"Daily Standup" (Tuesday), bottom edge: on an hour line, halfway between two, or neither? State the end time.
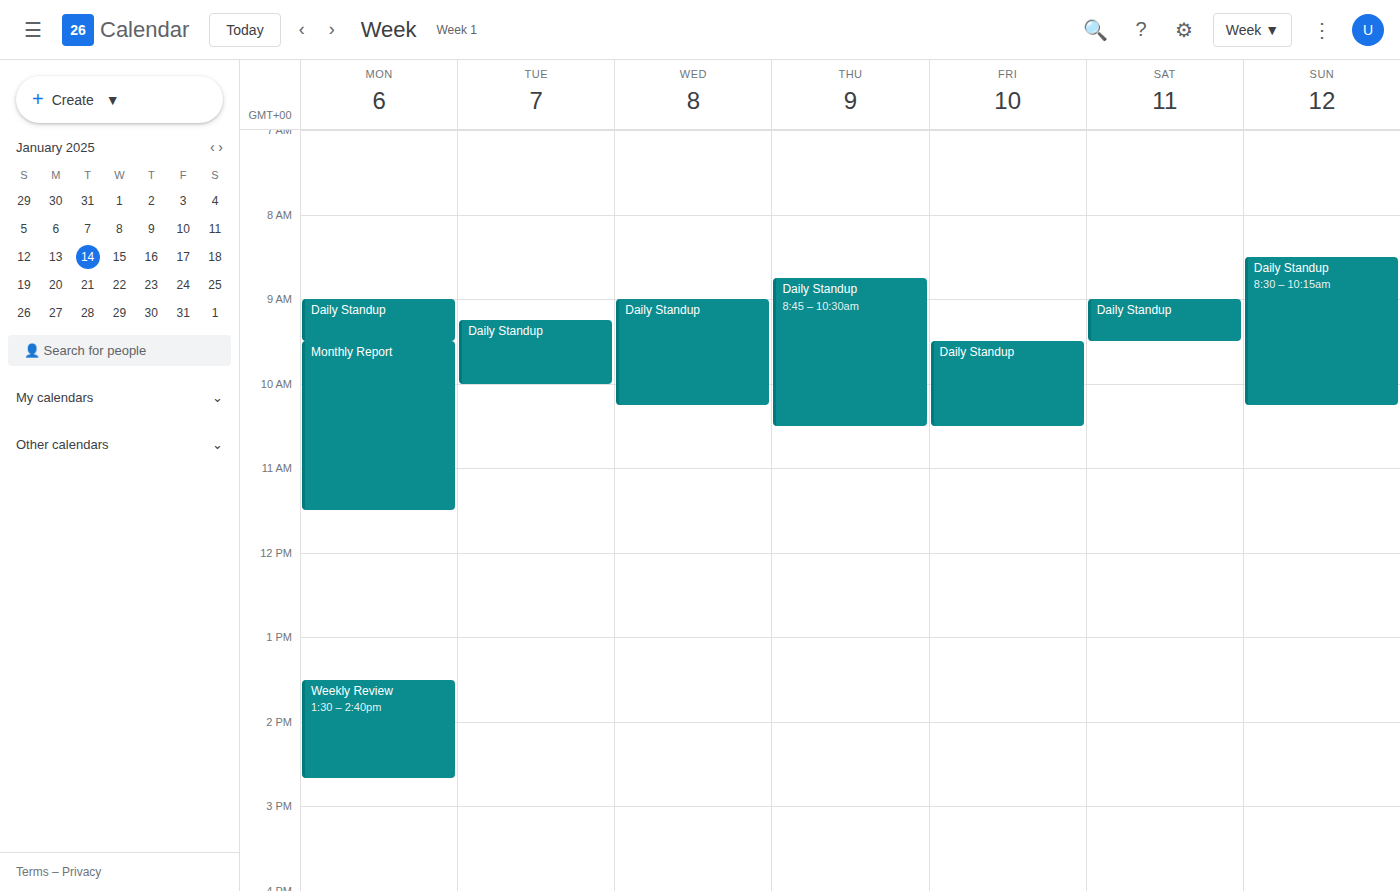
10:00 AM -- exactly on the 10 AM line.